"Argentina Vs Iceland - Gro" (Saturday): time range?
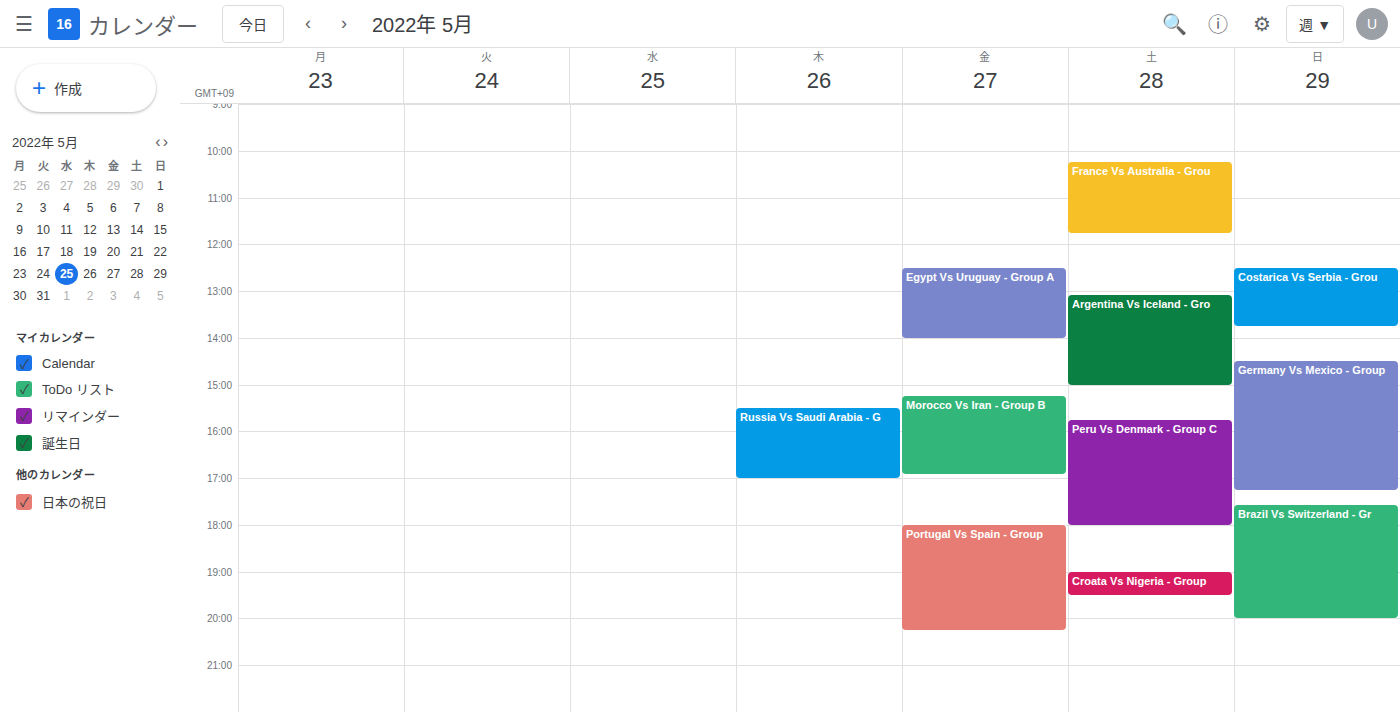
1:05 PM to 3:00 PM